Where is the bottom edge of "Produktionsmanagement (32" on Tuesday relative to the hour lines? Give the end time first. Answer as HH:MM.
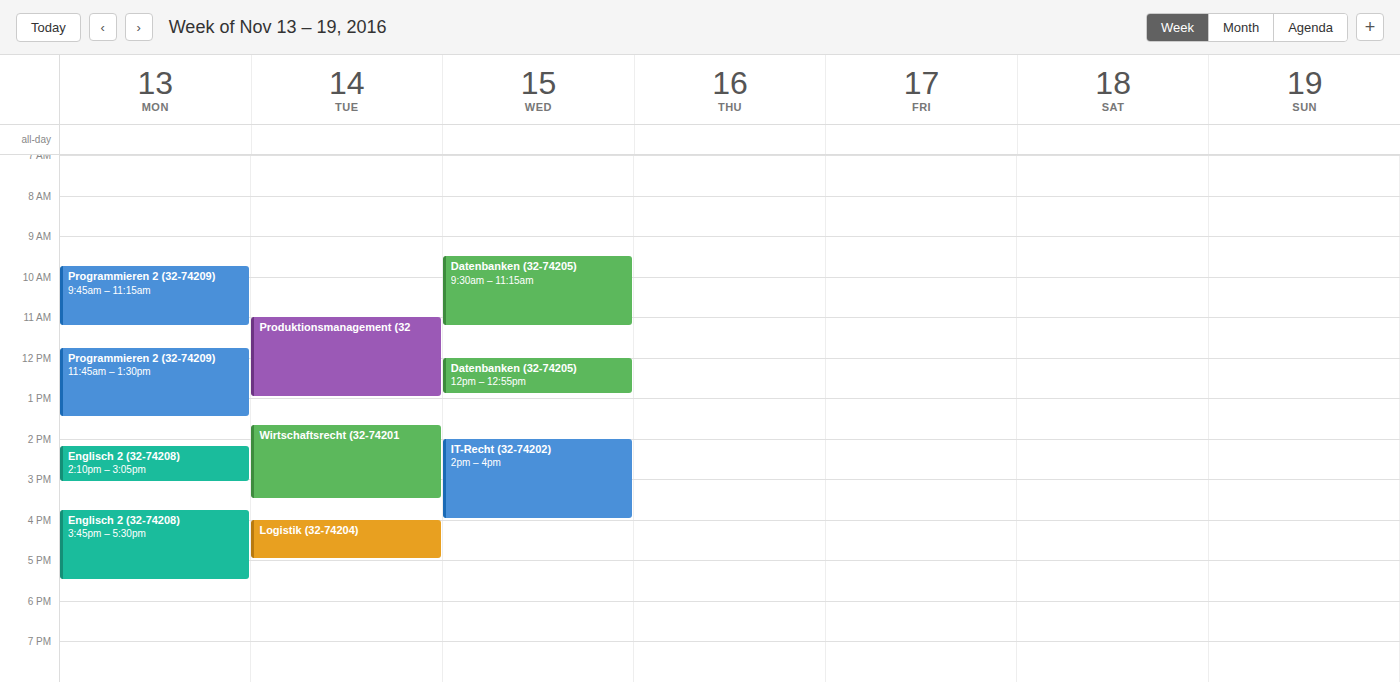
13:00 -- exactly on the 13:00 line.